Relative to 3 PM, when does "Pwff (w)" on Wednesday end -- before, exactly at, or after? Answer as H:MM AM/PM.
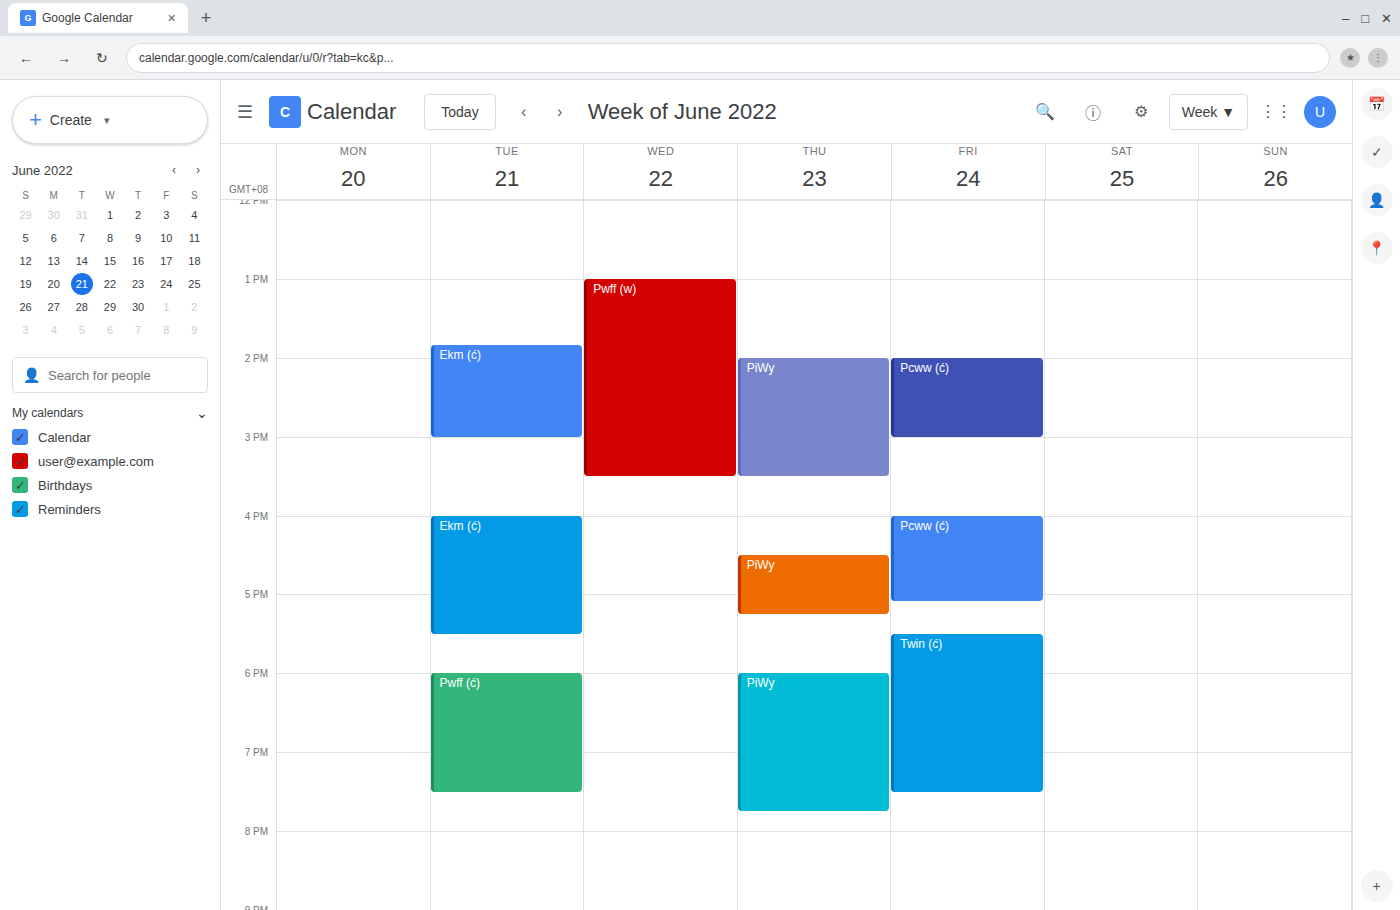
3:30 PM -- after 3 PM, 30 minutes below the 3 PM line.